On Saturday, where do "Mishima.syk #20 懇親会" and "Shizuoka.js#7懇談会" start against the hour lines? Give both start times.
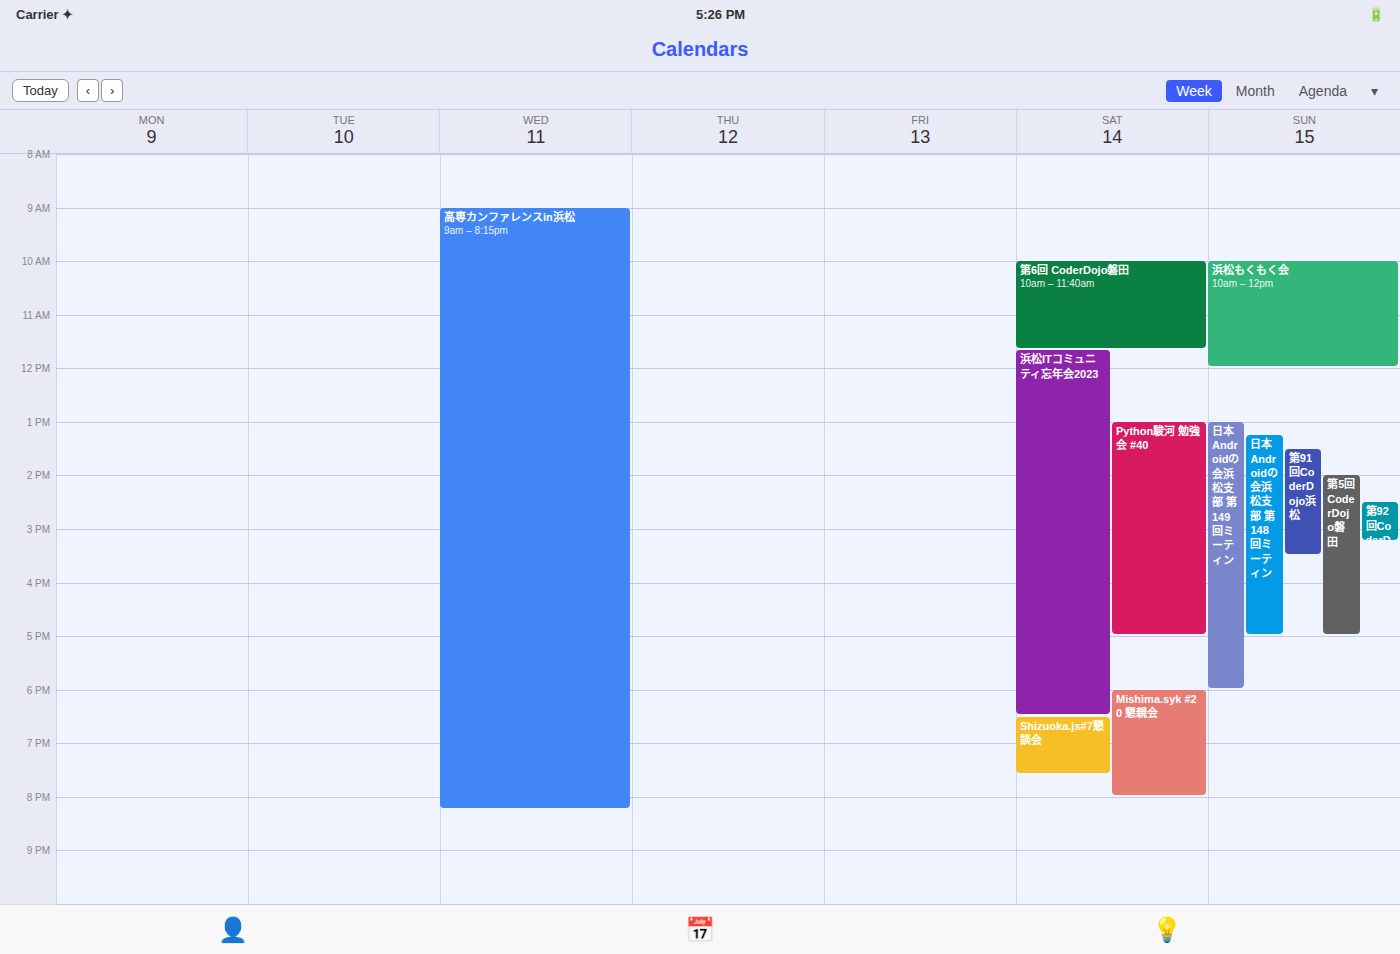
"Mishima.syk #20 懇親会": 6:00 PM, exactly on the 6 PM line. "Shizuoka.js#7懇談会": 6:30 PM, halfway between the 6 PM and 7 PM lines.